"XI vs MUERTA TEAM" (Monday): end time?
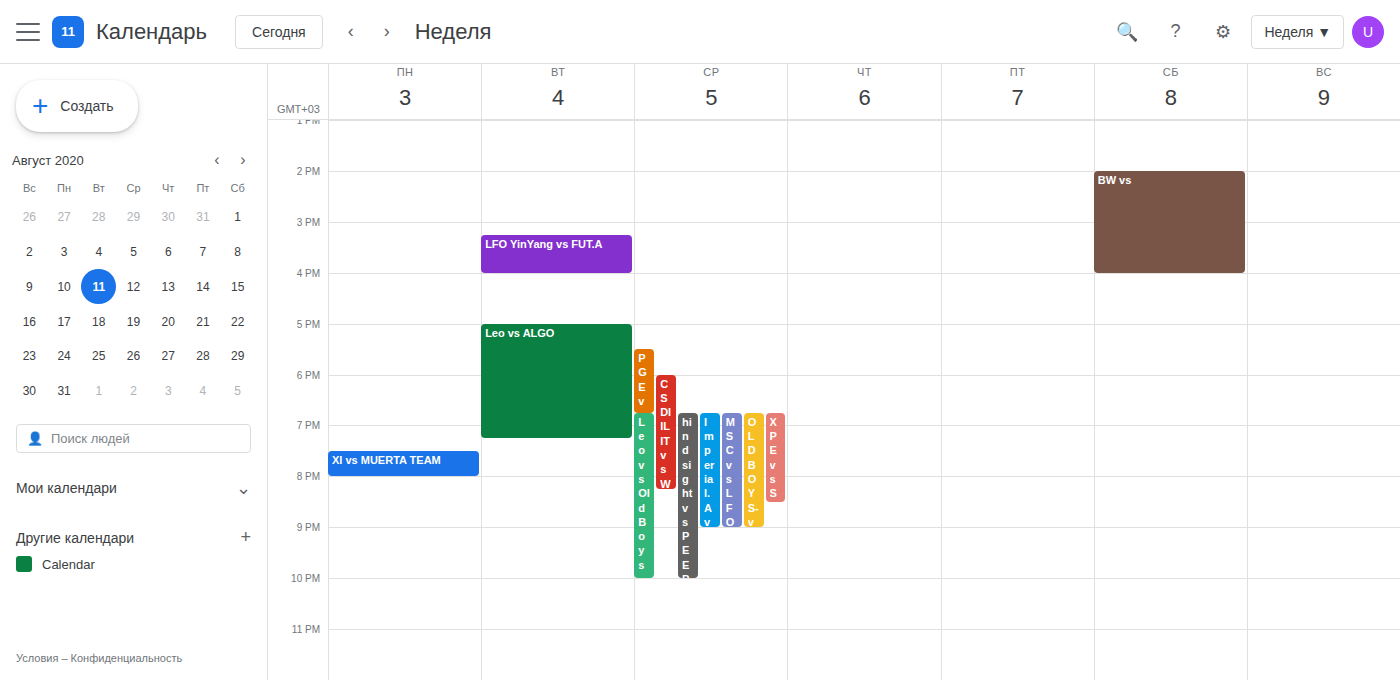
8:00 PM